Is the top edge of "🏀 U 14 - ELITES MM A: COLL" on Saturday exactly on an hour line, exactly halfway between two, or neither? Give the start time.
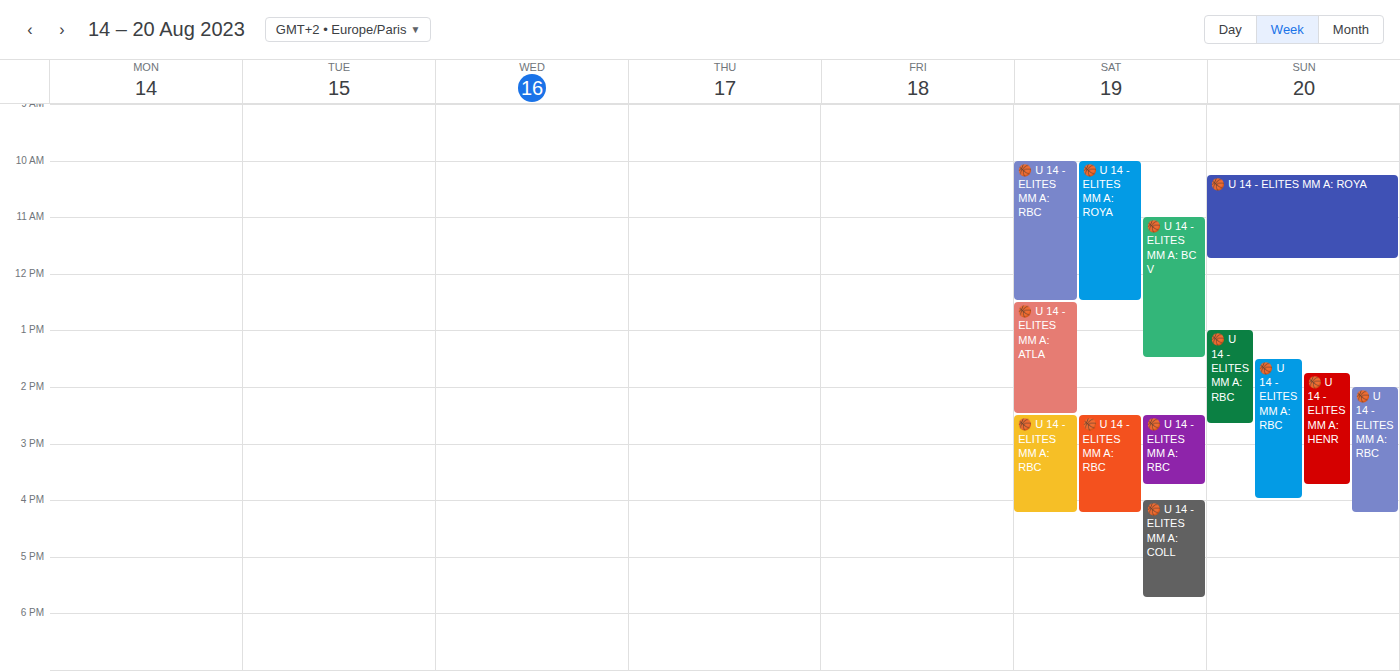
4:00 PM -- exactly on the 4 PM line.